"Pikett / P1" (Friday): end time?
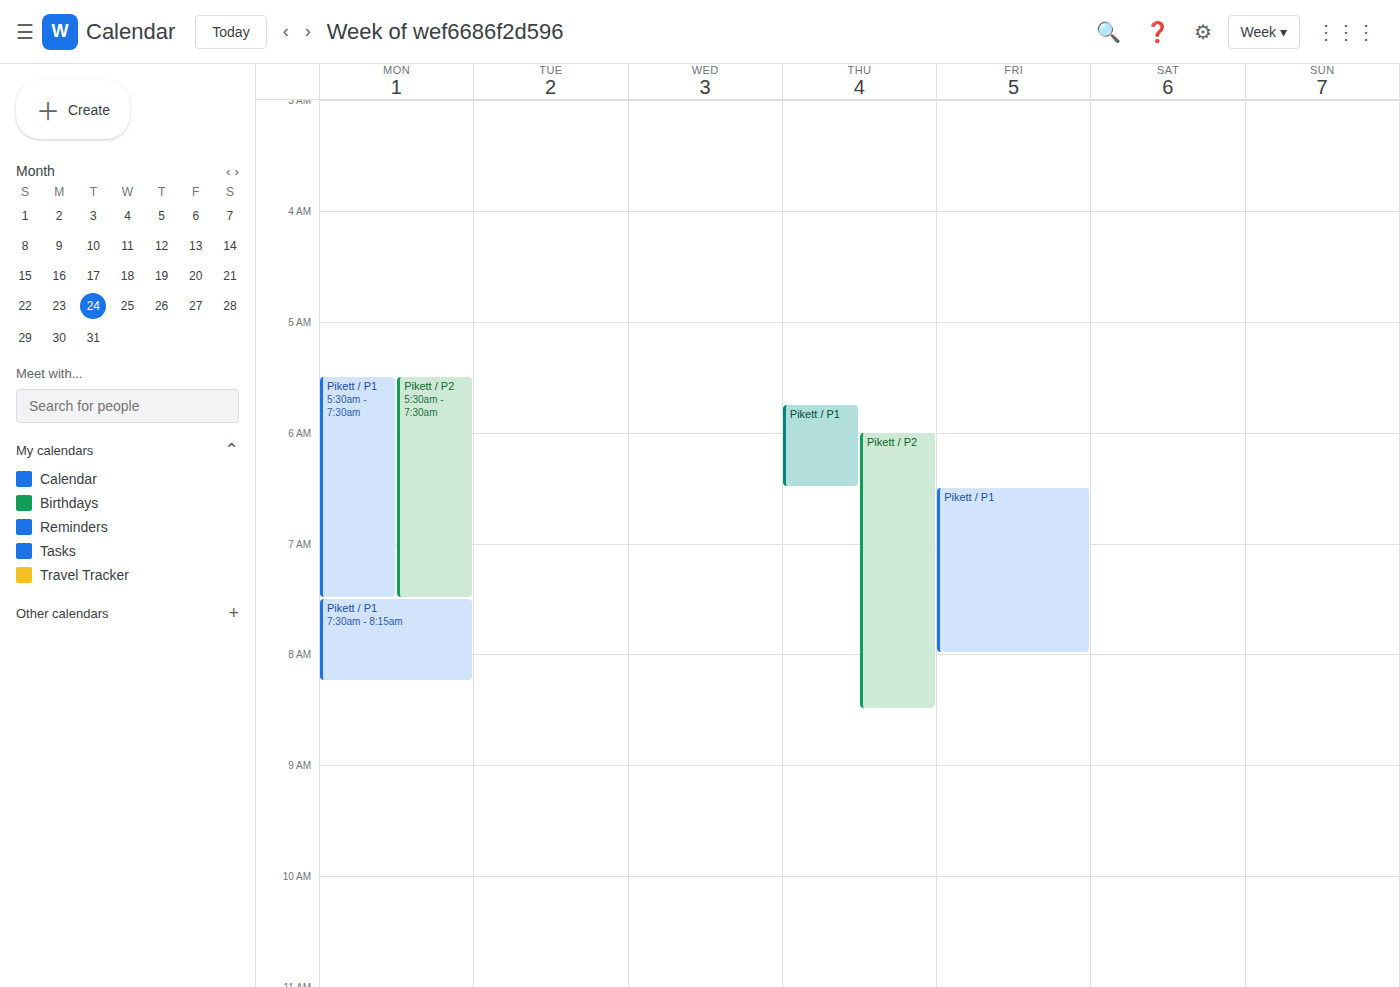
8:00 AM